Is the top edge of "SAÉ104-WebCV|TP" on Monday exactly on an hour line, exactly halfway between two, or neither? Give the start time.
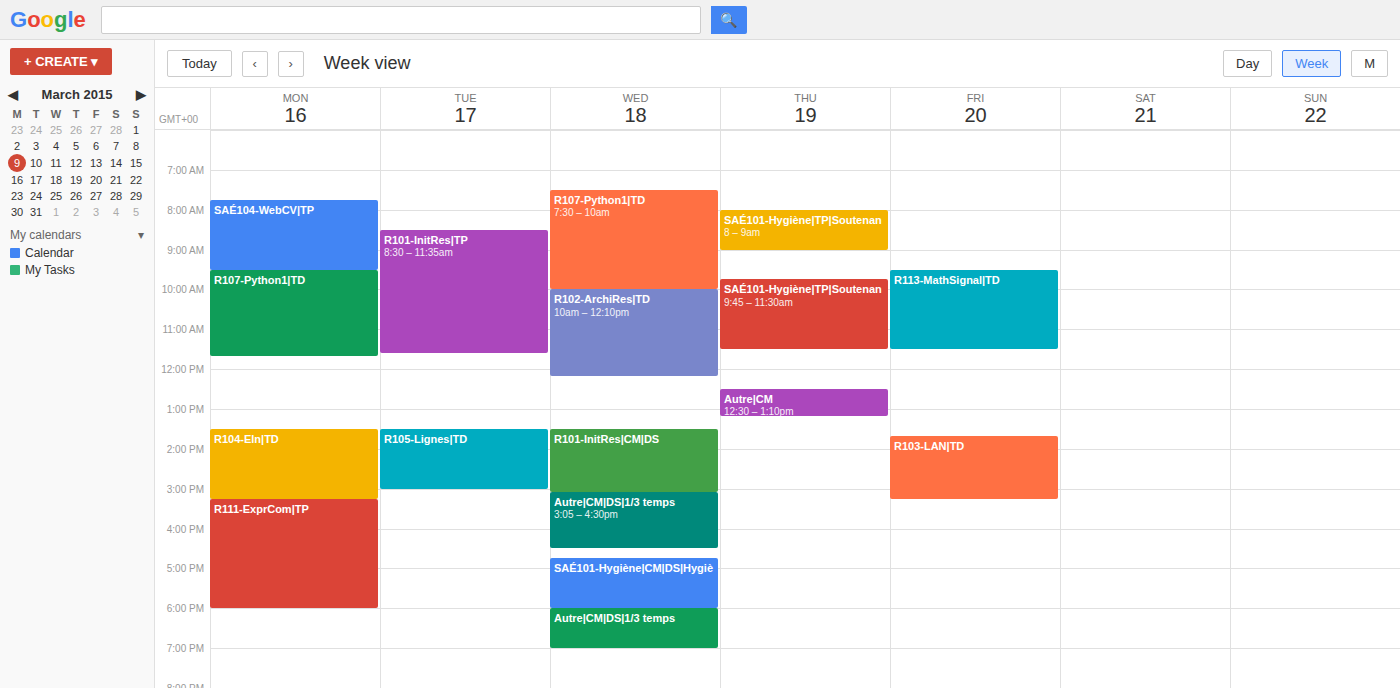
7:45 AM -- neither: three quarters of the way from the 7 AM line to the 8 AM line.